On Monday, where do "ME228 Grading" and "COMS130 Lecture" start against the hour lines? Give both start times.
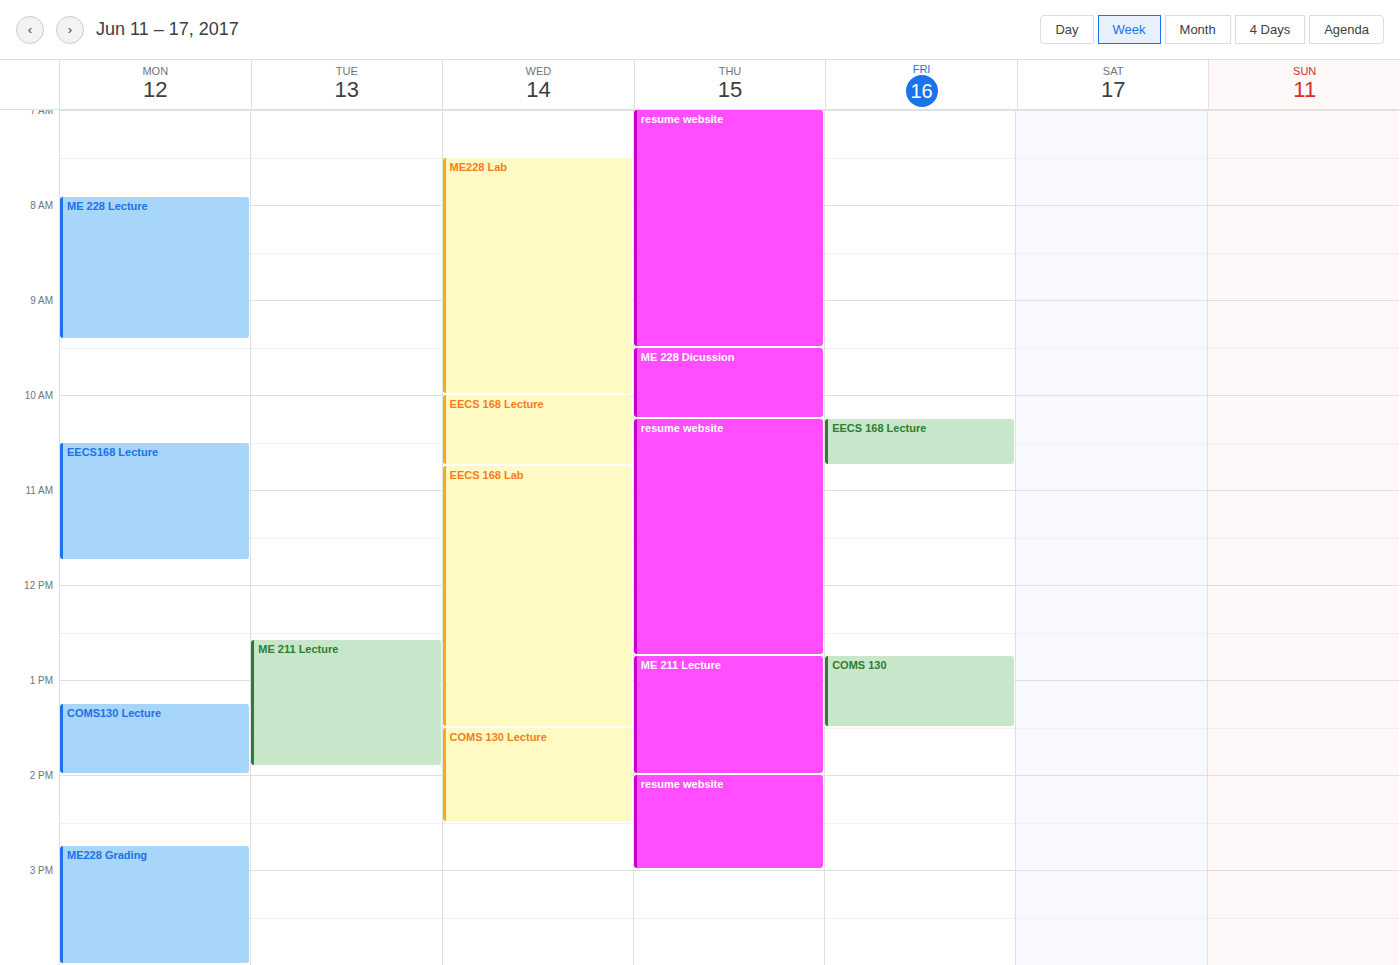
"ME228 Grading": 2:45 PM, neither: three quarters of the way from the 2 PM line to the 3 PM line. "COMS130 Lecture": 1:15 PM, neither: a quarter of the way from the 1 PM line to the 2 PM line.